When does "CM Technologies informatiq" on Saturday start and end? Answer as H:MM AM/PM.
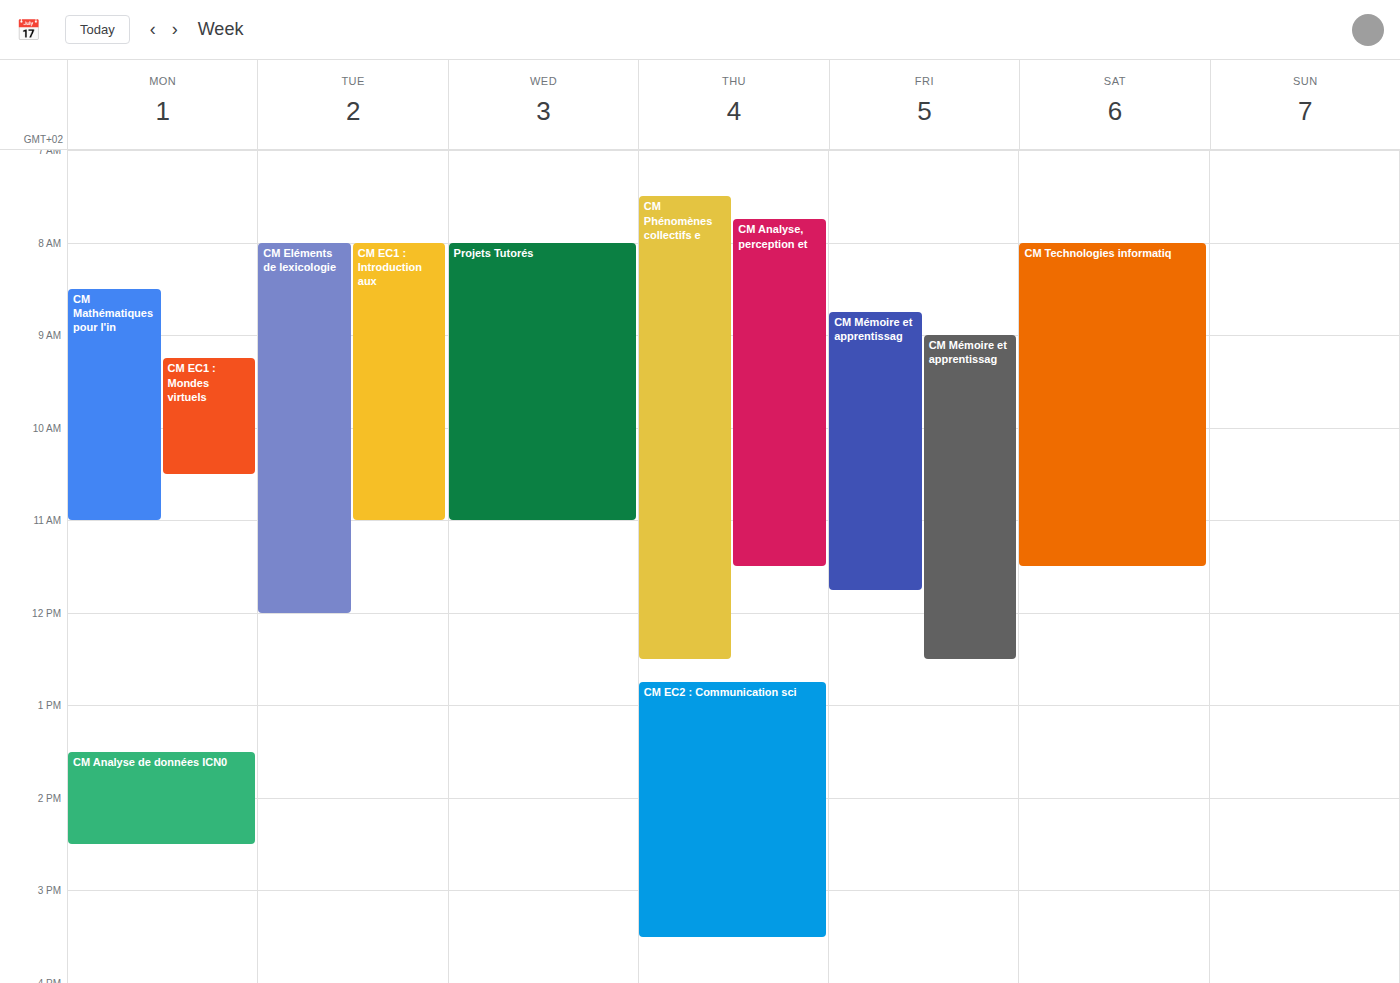
8:00 AM to 11:30 AM